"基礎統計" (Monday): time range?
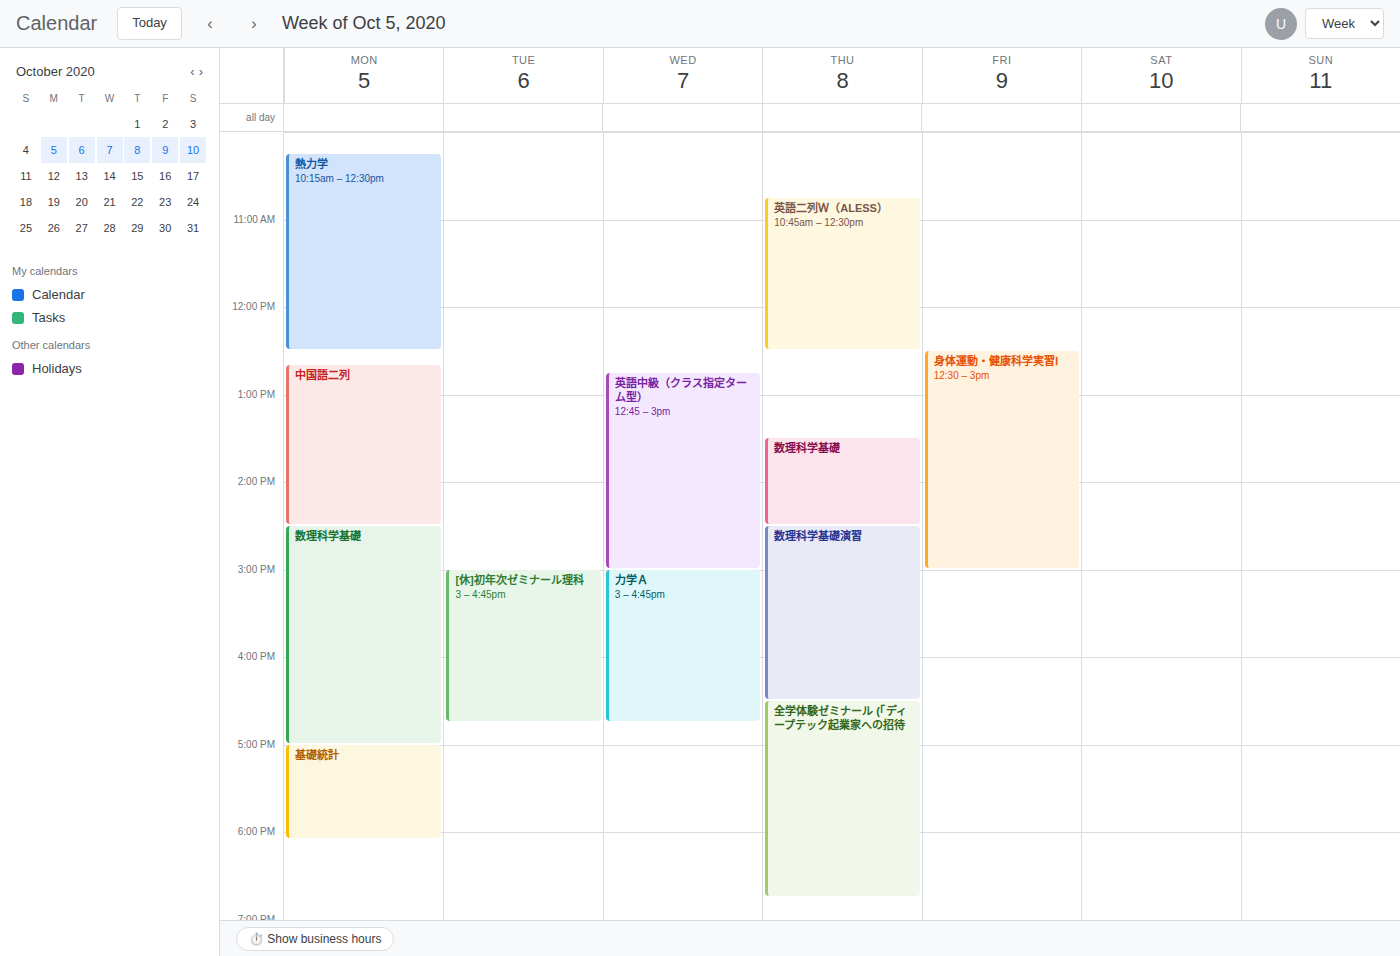
5:00 PM to 6:05 PM